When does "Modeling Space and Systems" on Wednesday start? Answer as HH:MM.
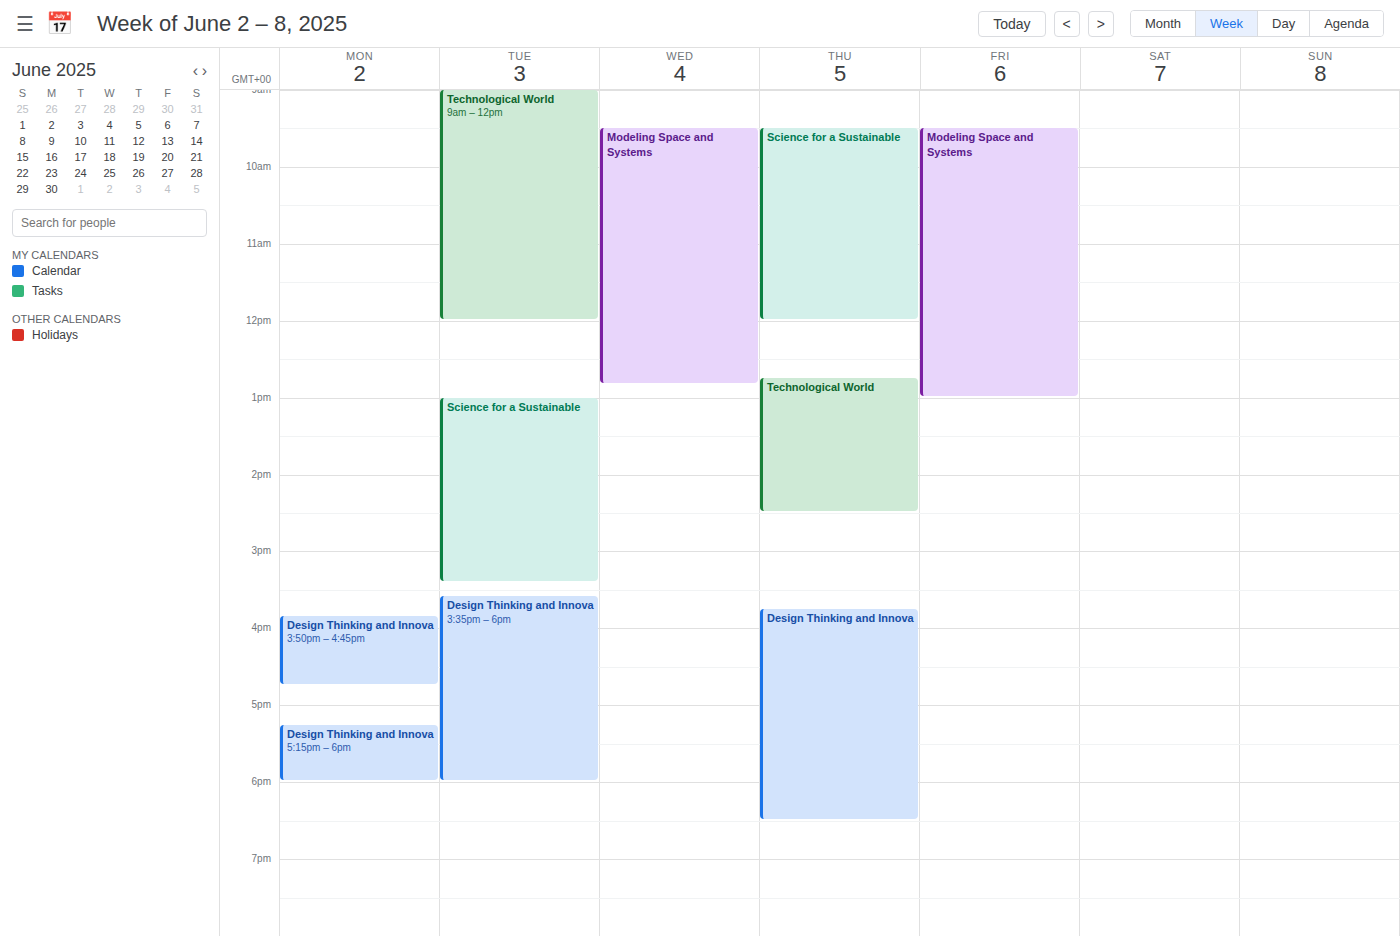
09:30